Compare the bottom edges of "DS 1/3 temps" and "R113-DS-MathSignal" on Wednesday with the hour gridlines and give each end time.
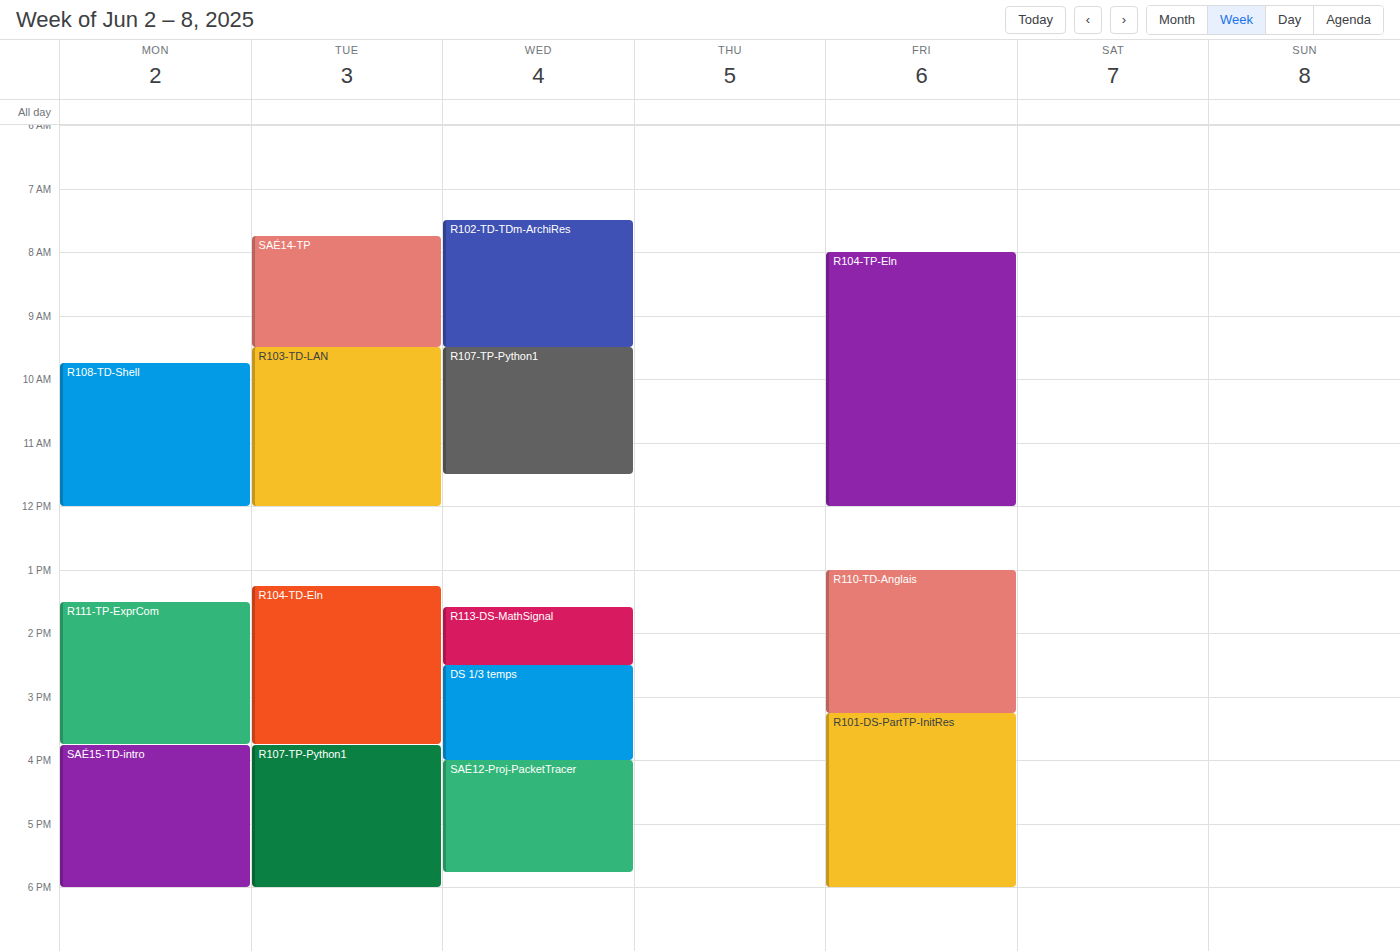
"DS 1/3 temps": 4:00 PM, exactly on the 4 PM line. "R113-DS-MathSignal": 2:30 PM, halfway between the 2 PM and 3 PM lines.